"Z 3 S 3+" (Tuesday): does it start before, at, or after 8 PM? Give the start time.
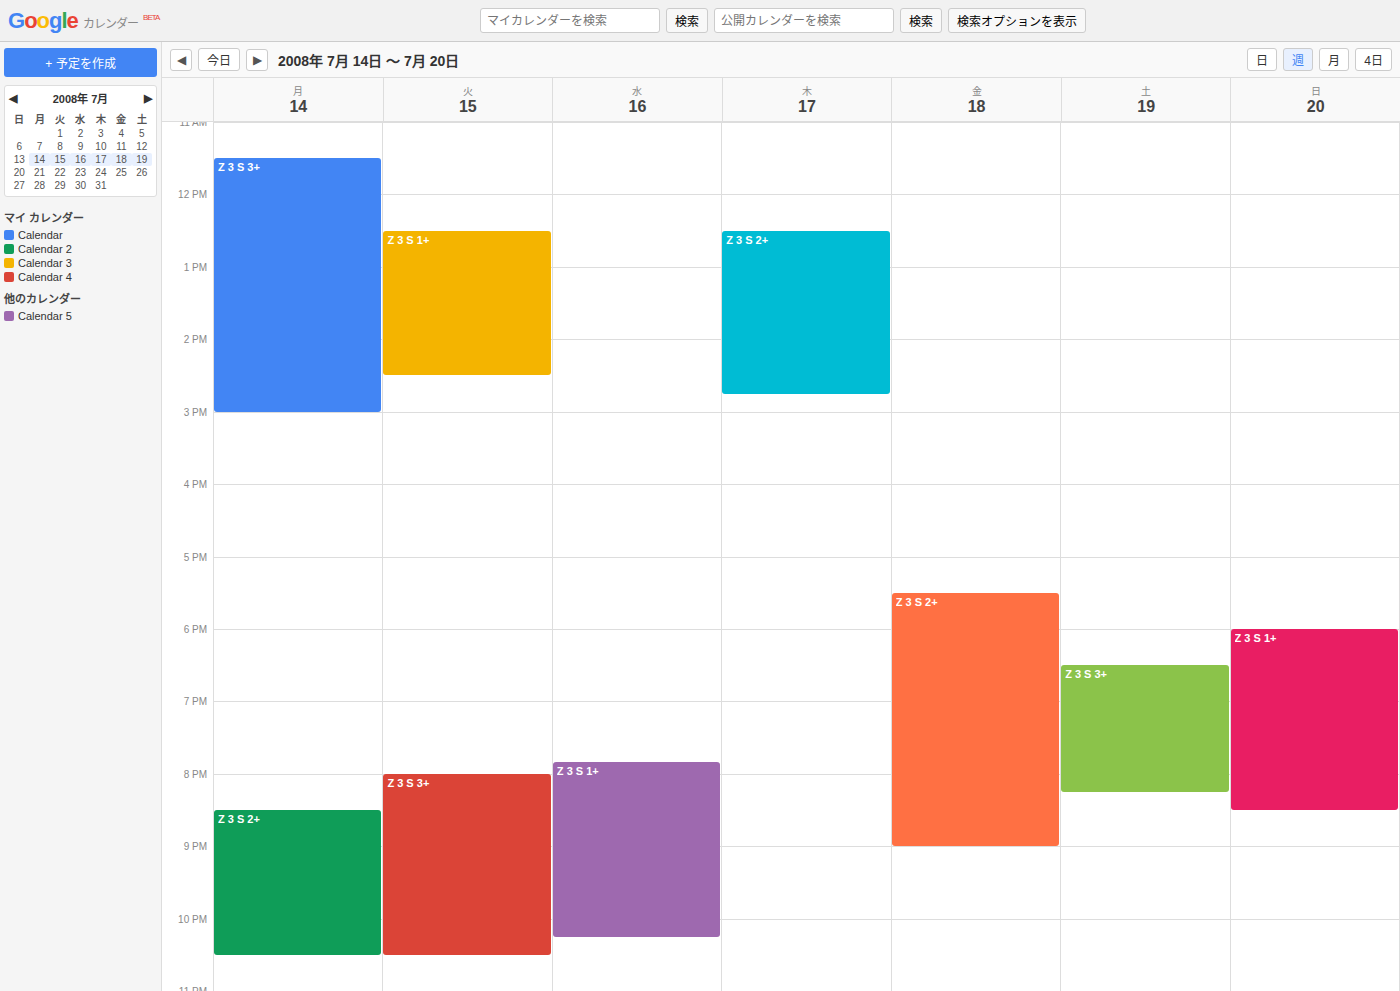
8:00 PM -- exactly at 8 PM, on the 8 PM line.